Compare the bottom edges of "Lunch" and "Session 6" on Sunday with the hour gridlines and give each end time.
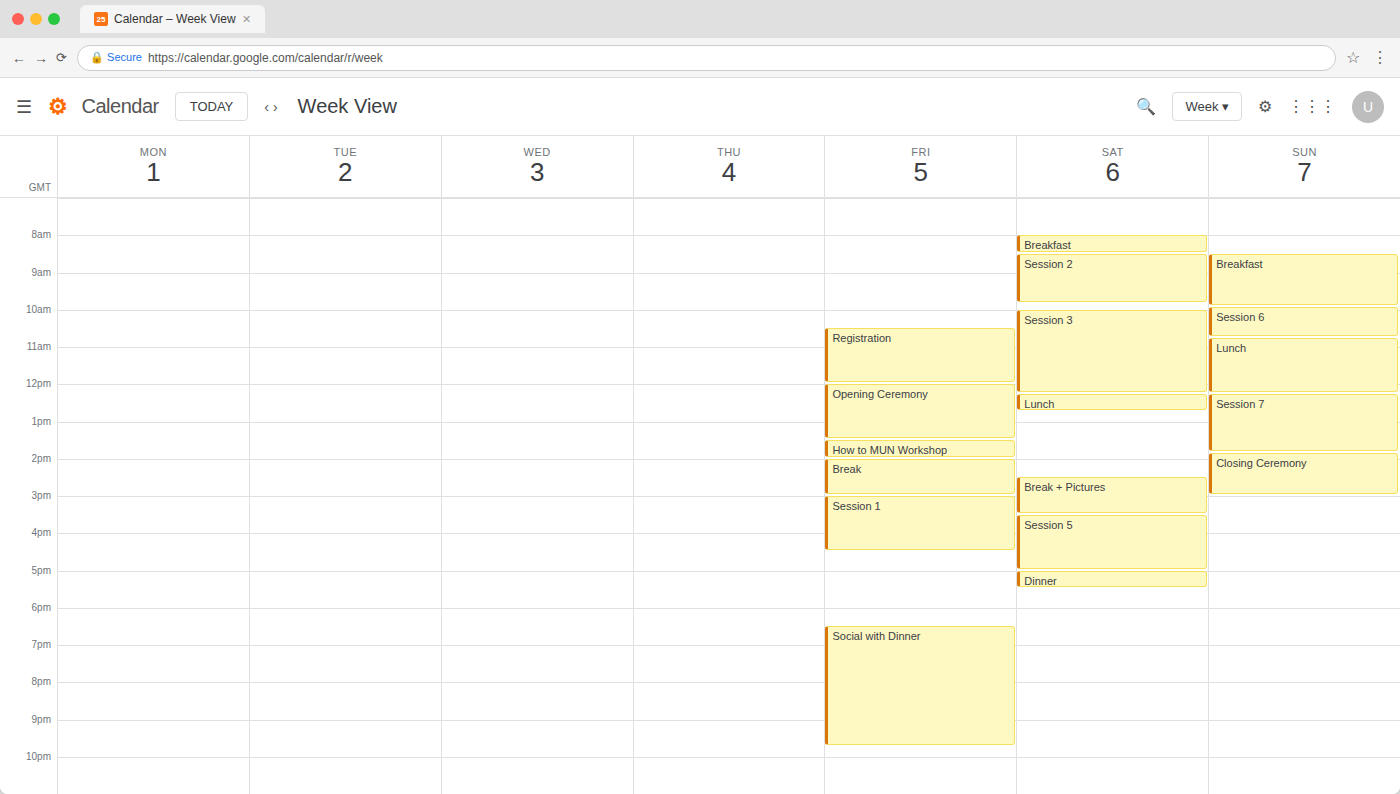
"Lunch": 12:15 PM, neither: a quarter of the way from the 12 PM line to the 1 PM line. "Session 6": 10:45 AM, neither: three quarters of the way from the 10 AM line to the 11 AM line.